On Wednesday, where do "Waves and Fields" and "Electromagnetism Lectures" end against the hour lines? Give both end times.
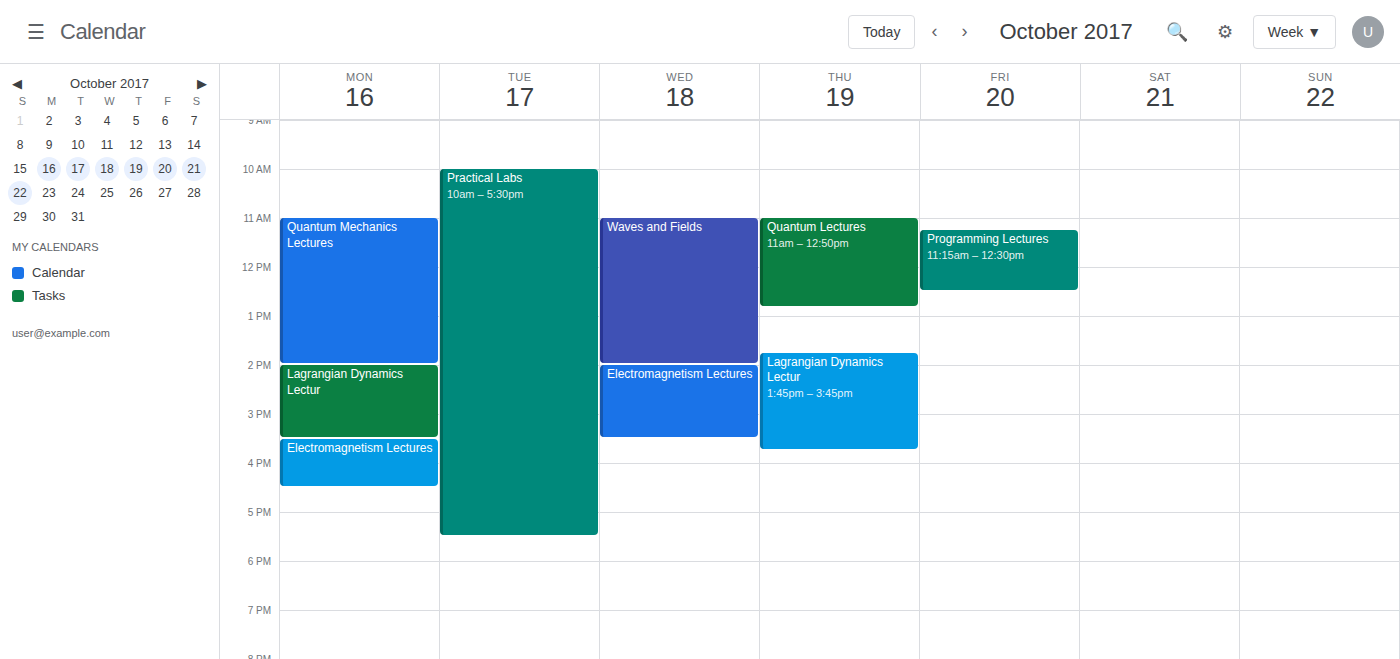
"Waves and Fields": 2:00 PM, exactly on the 2 PM line. "Electromagnetism Lectures": 3:30 PM, halfway between the 3 PM and 4 PM lines.